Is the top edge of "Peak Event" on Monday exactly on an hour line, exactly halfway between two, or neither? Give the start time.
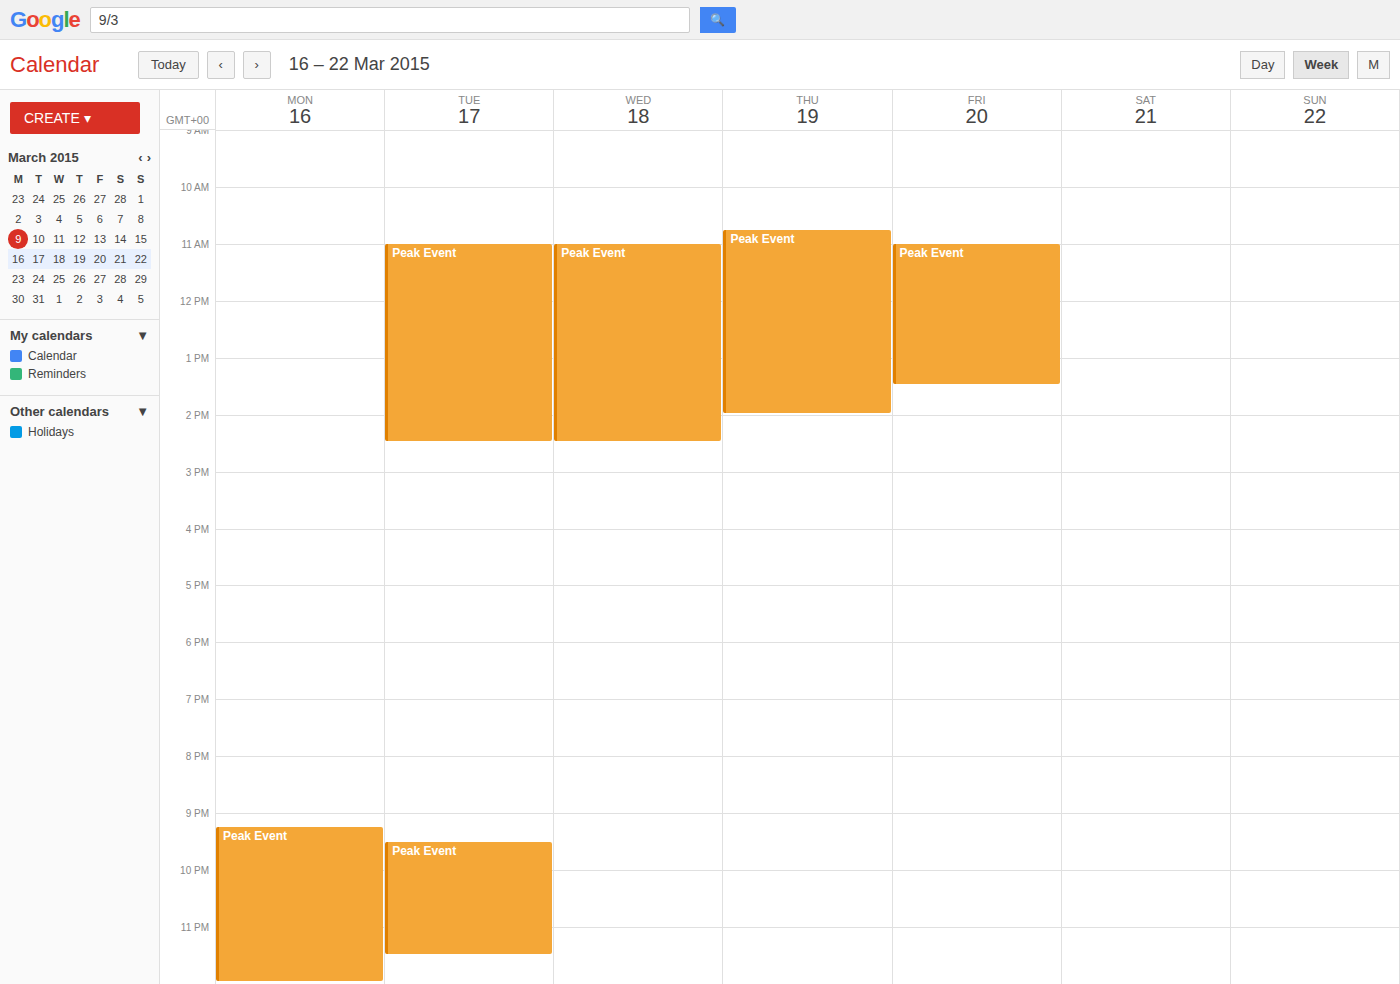
9:15 PM -- neither: a quarter of the way from the 9 PM line to the 10 PM line.